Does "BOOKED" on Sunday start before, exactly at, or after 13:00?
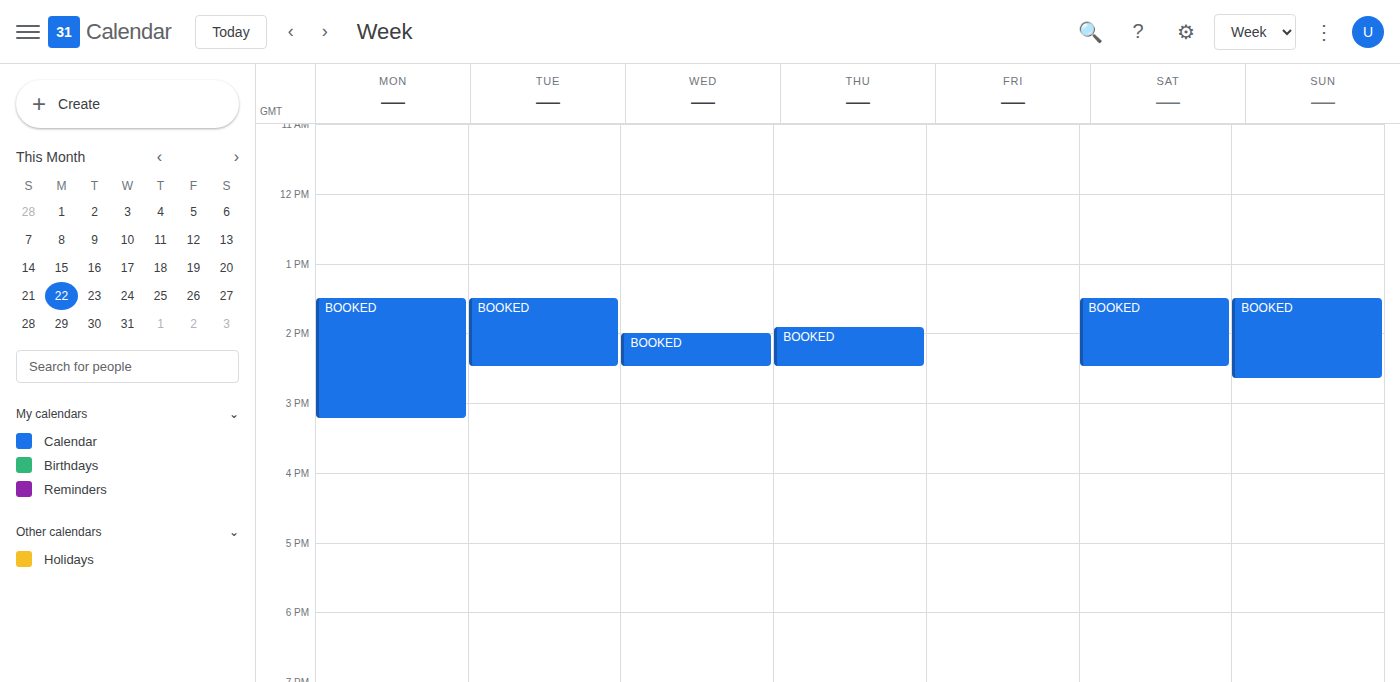
13:30 -- after 13:00, 30 minutes below the 13:00 line.